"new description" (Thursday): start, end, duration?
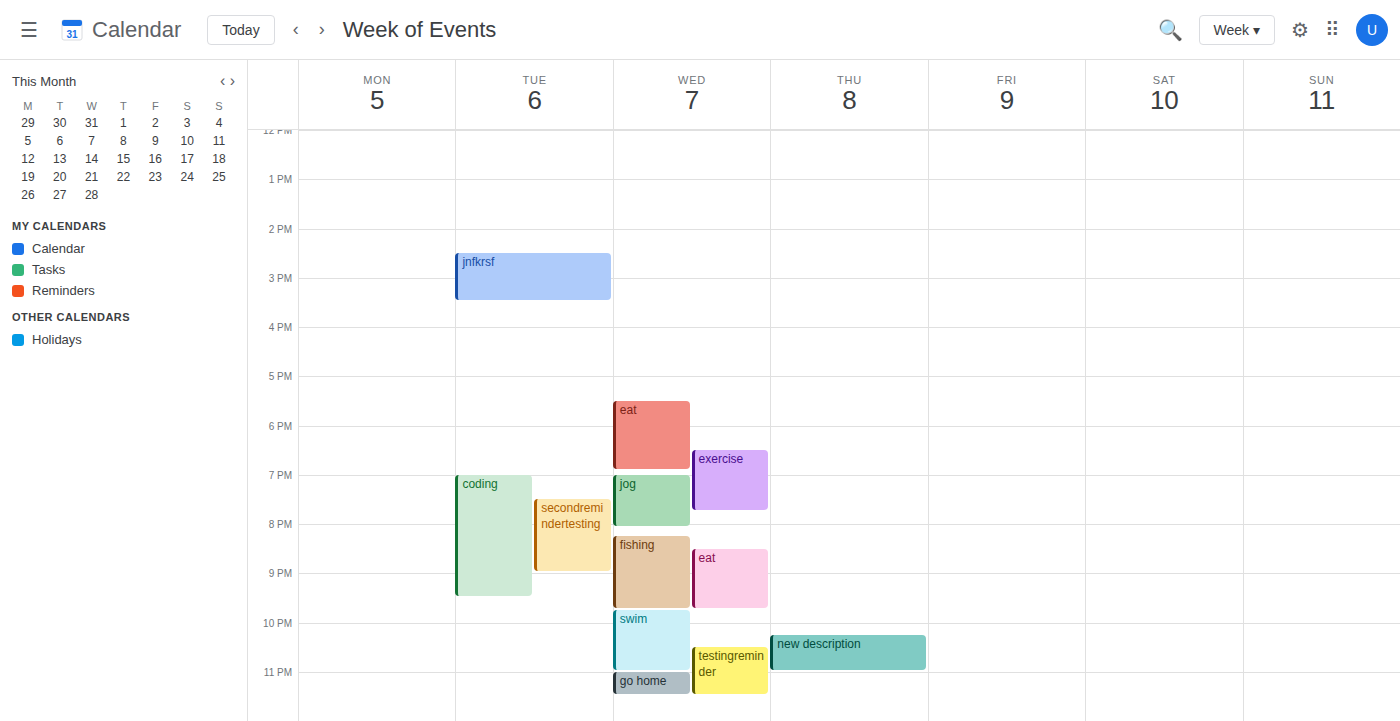
10:15 PM to 11:00 PM, 45 minutes